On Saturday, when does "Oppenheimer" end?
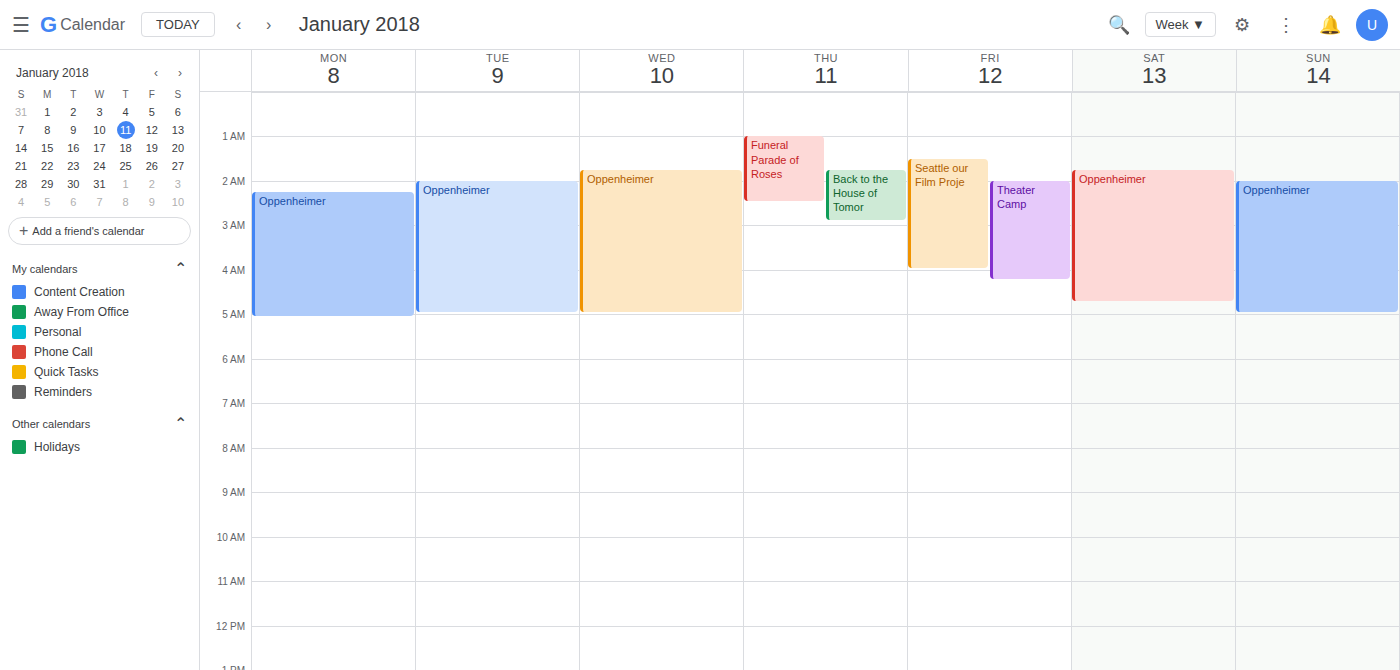
4:45 AM